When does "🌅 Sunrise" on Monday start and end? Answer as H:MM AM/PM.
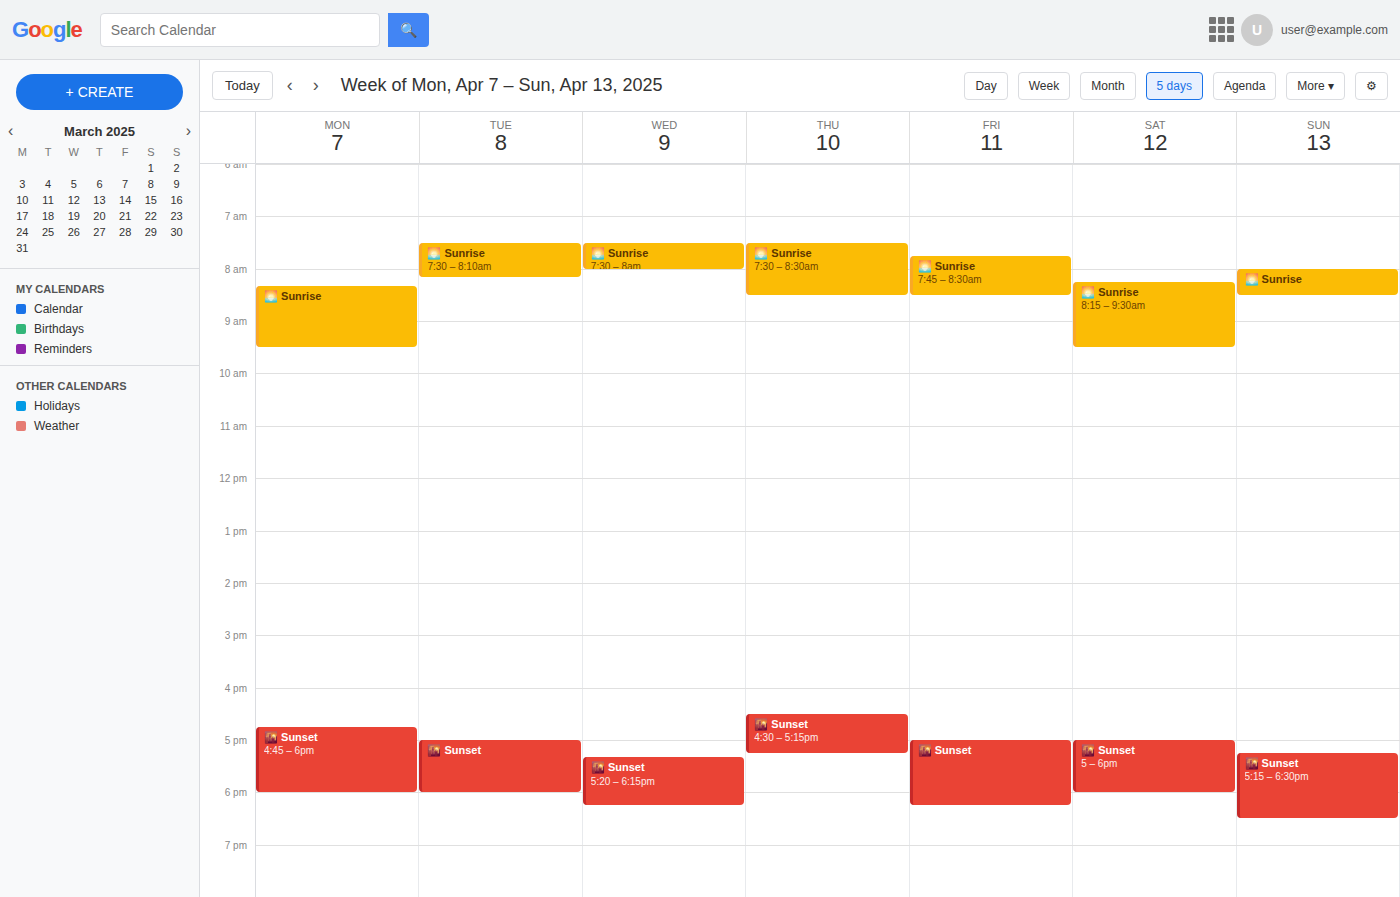
8:20 AM to 9:30 AM